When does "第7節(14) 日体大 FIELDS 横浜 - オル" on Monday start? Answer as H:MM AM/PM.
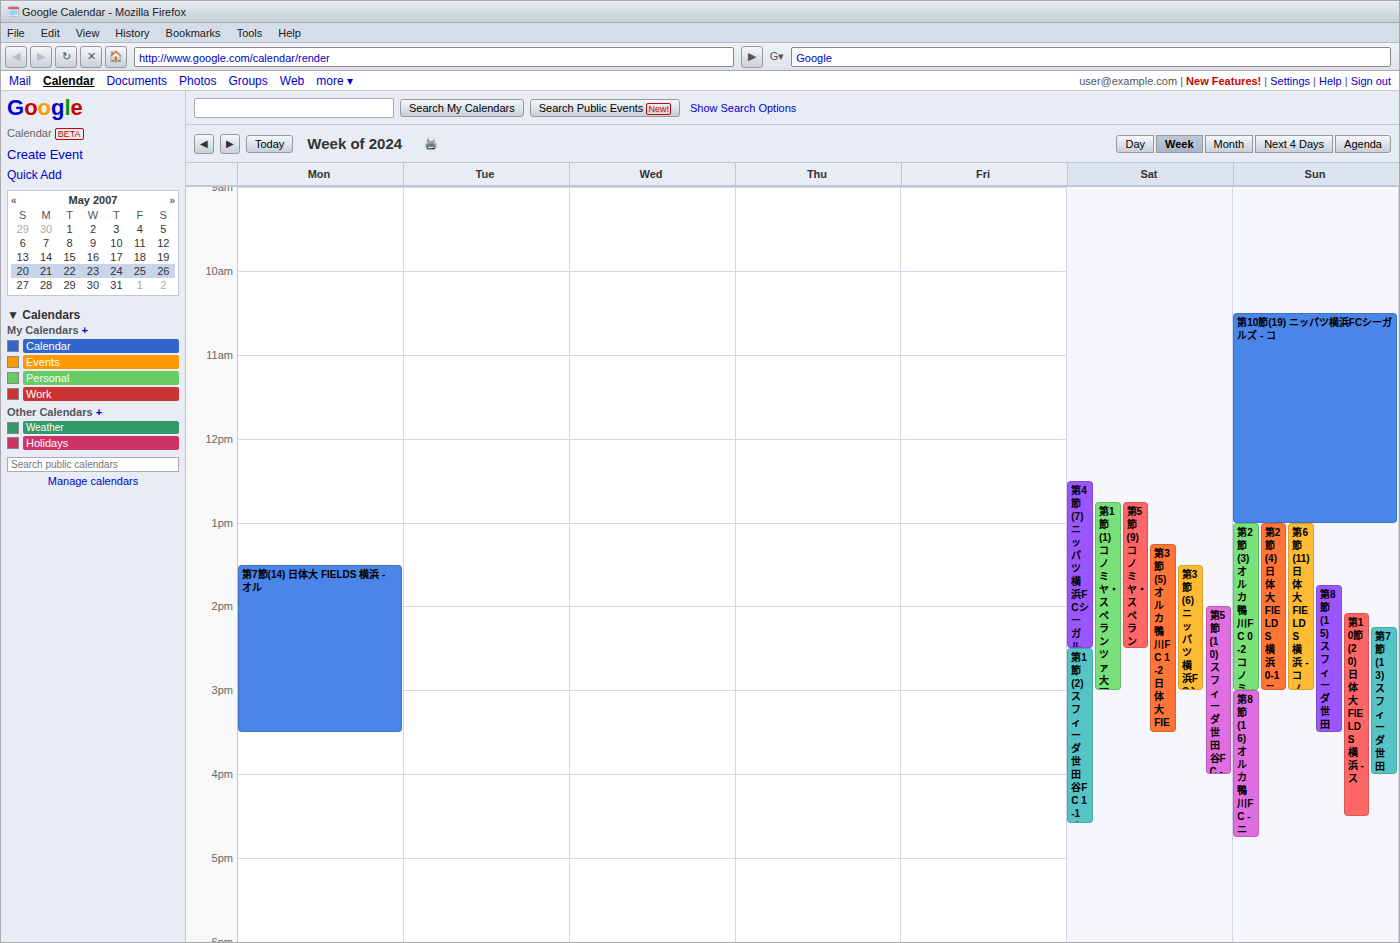
1:30 PM